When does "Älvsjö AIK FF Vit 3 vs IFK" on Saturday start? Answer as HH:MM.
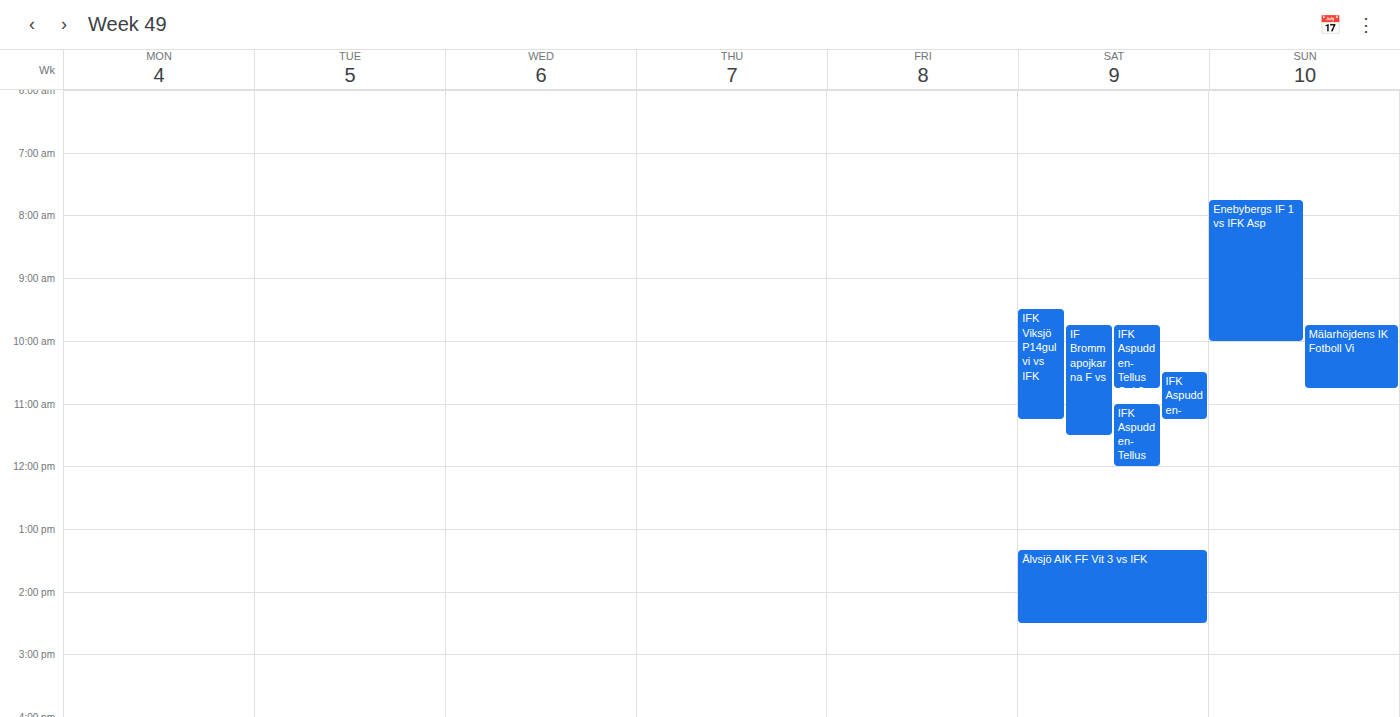
13:20